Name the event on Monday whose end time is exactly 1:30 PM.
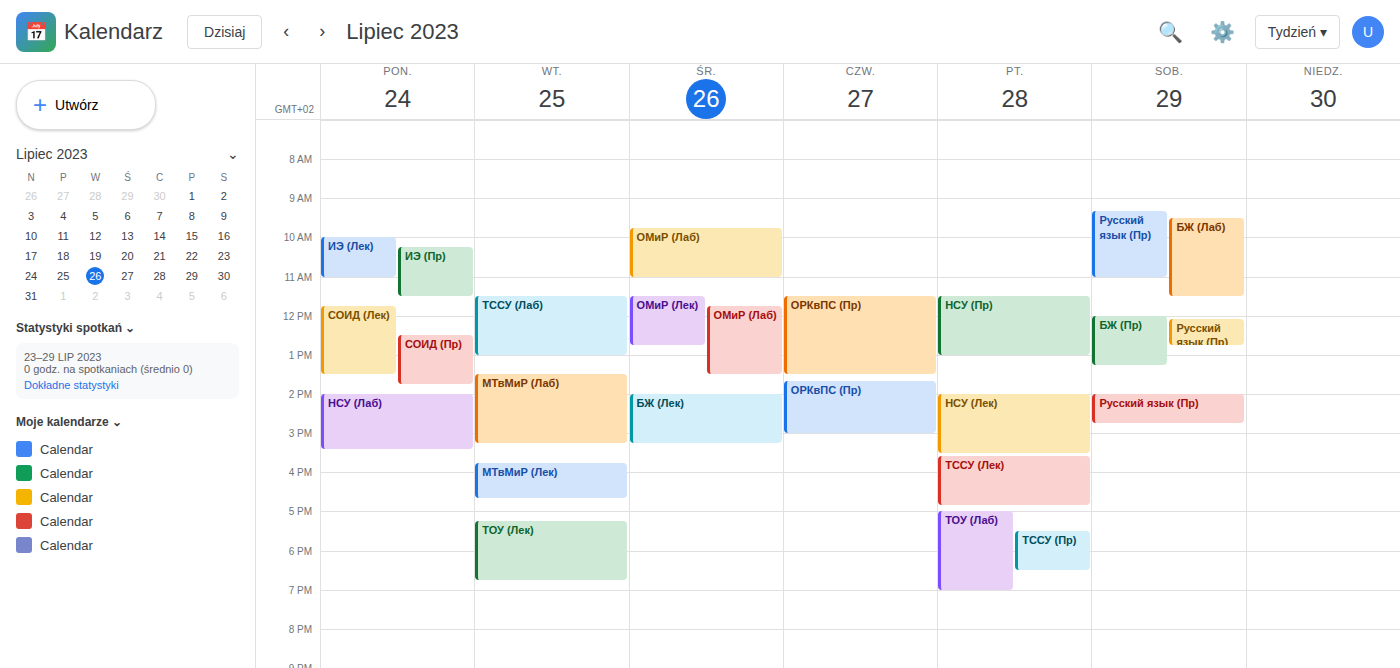
"СОИД (Лек)"